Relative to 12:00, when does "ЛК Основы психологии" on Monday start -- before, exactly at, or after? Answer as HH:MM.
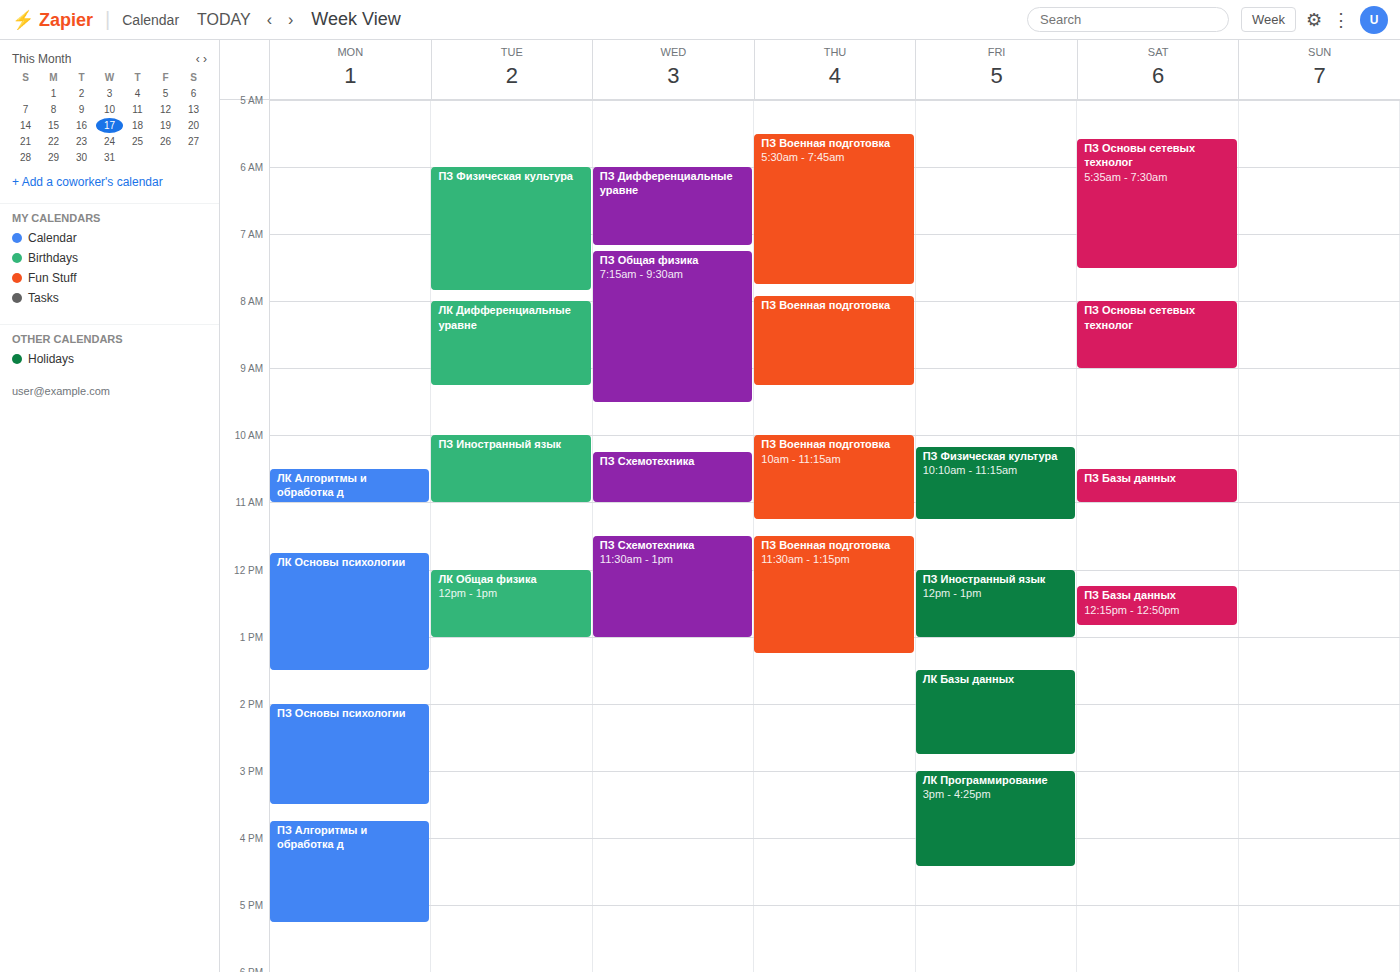
11:45 -- before 12:00, 15 minutes above the 12:00 line.